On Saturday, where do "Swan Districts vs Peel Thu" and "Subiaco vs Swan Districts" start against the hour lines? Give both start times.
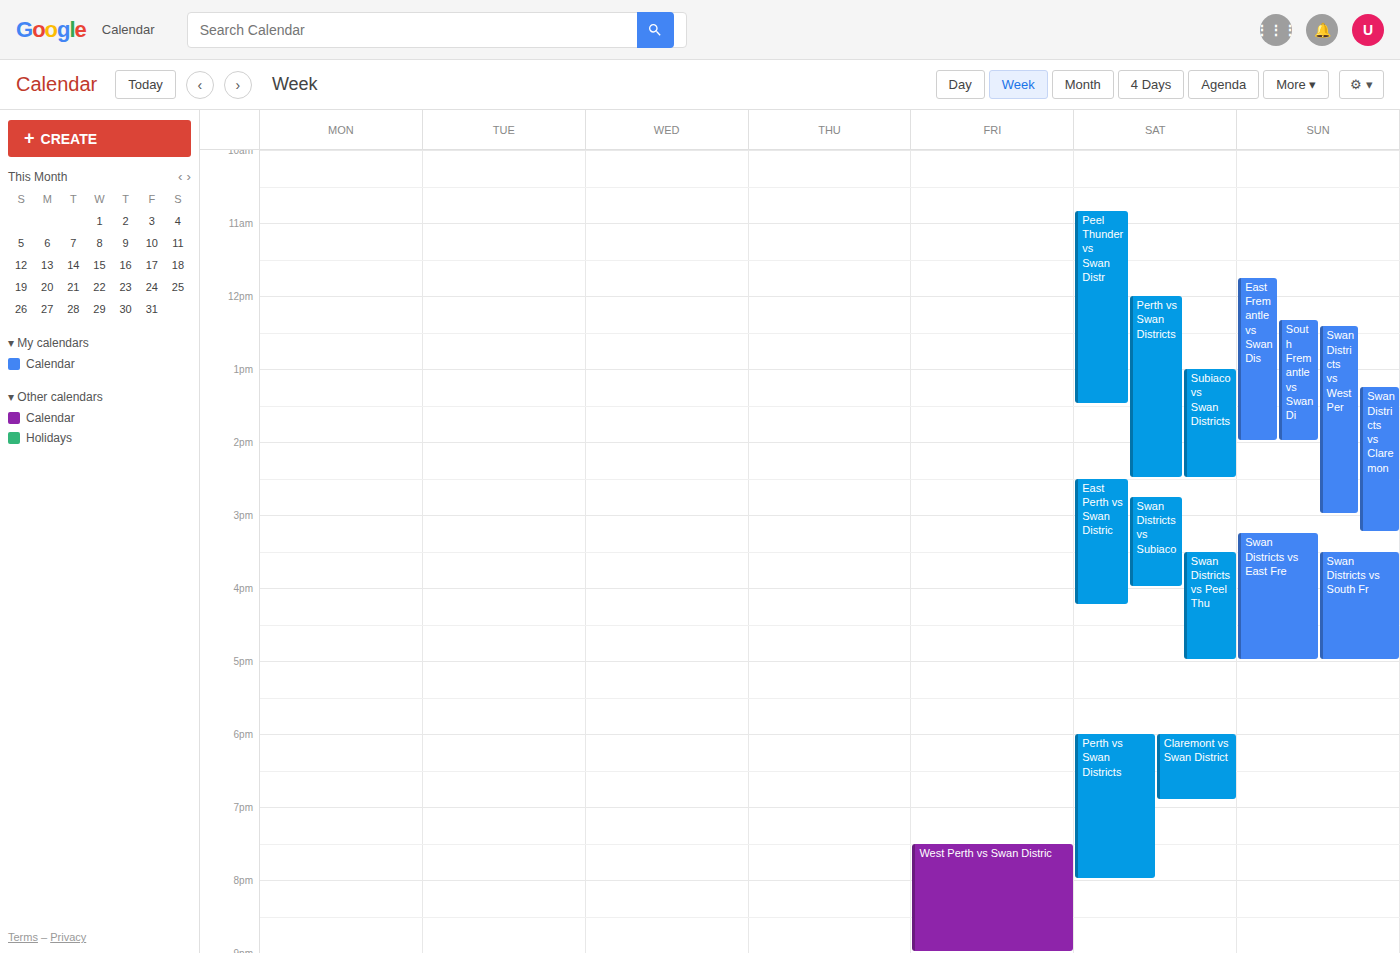
"Swan Districts vs Peel Thu": 3:30 PM, halfway between the 3 PM and 4 PM lines. "Subiaco vs Swan Districts": 1:00 PM, exactly on the 1 PM line.